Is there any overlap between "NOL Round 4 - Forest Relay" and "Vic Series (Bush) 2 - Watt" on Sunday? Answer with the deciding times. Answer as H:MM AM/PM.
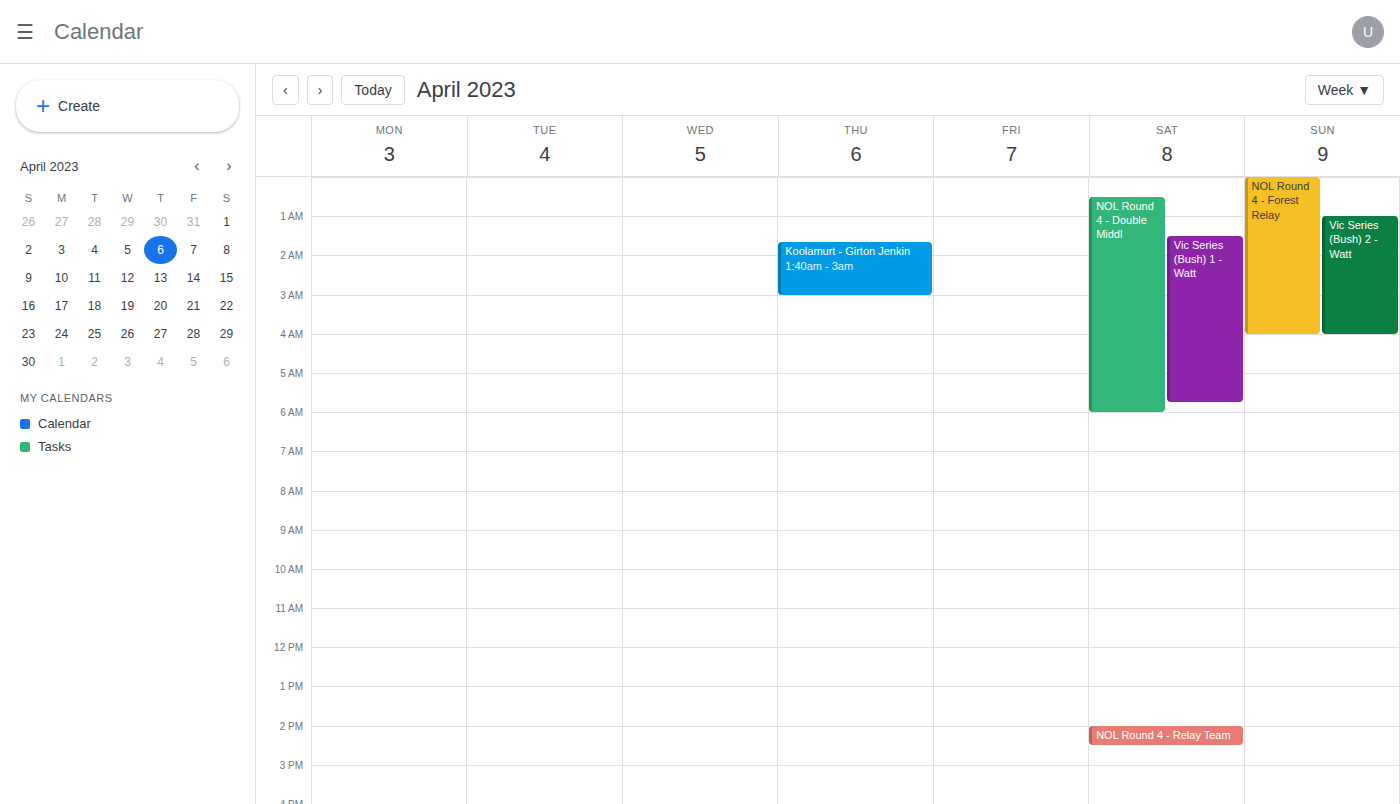
"Vic Series (Bush) 2 - Watt" starts at 1:00 AM, before "NOL Round 4 - Forest Relay" ends at 4:00 AM -- they overlap.